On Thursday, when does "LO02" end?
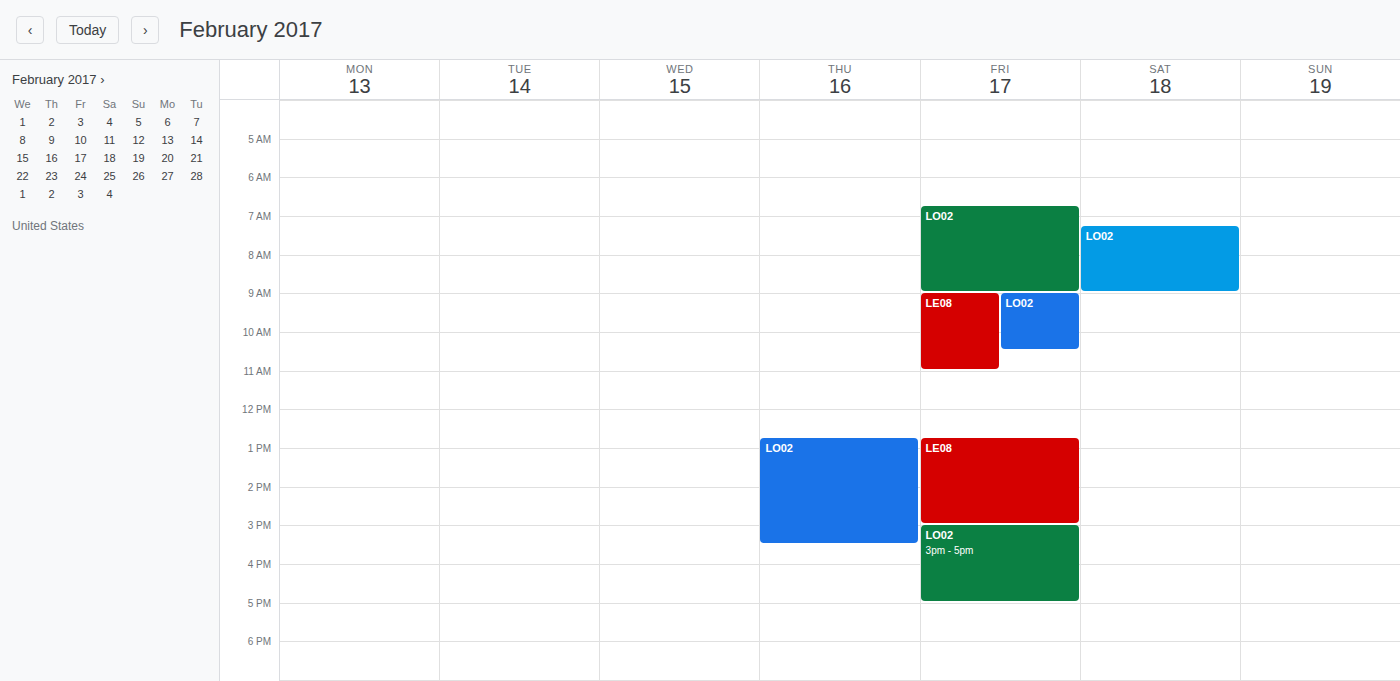
3:30 PM